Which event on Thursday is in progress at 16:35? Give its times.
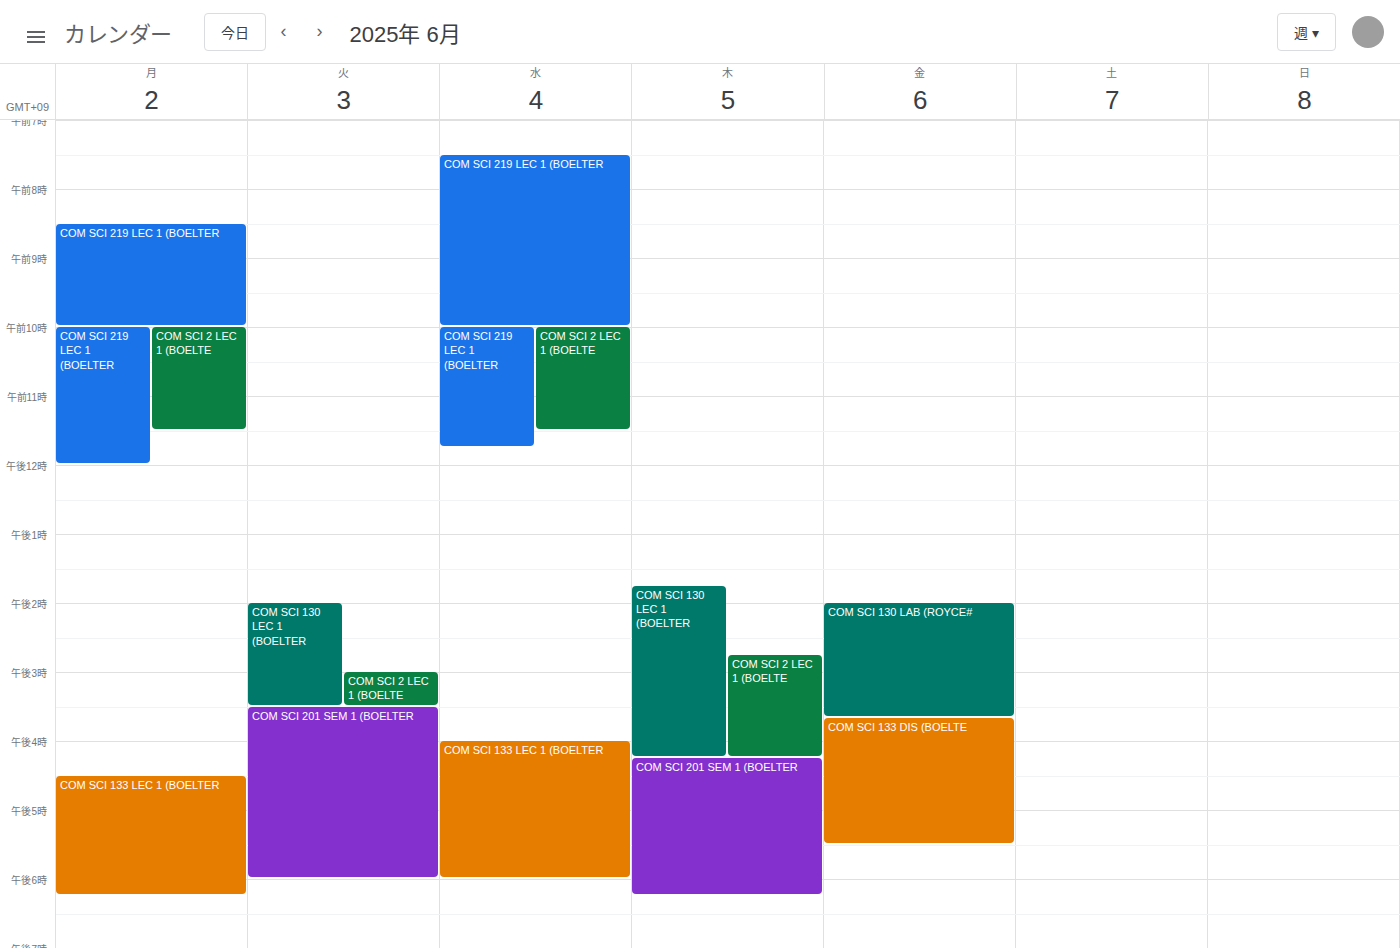
"COM SCI 201 SEM 1 (BOELTER", 16:15 to 18:15